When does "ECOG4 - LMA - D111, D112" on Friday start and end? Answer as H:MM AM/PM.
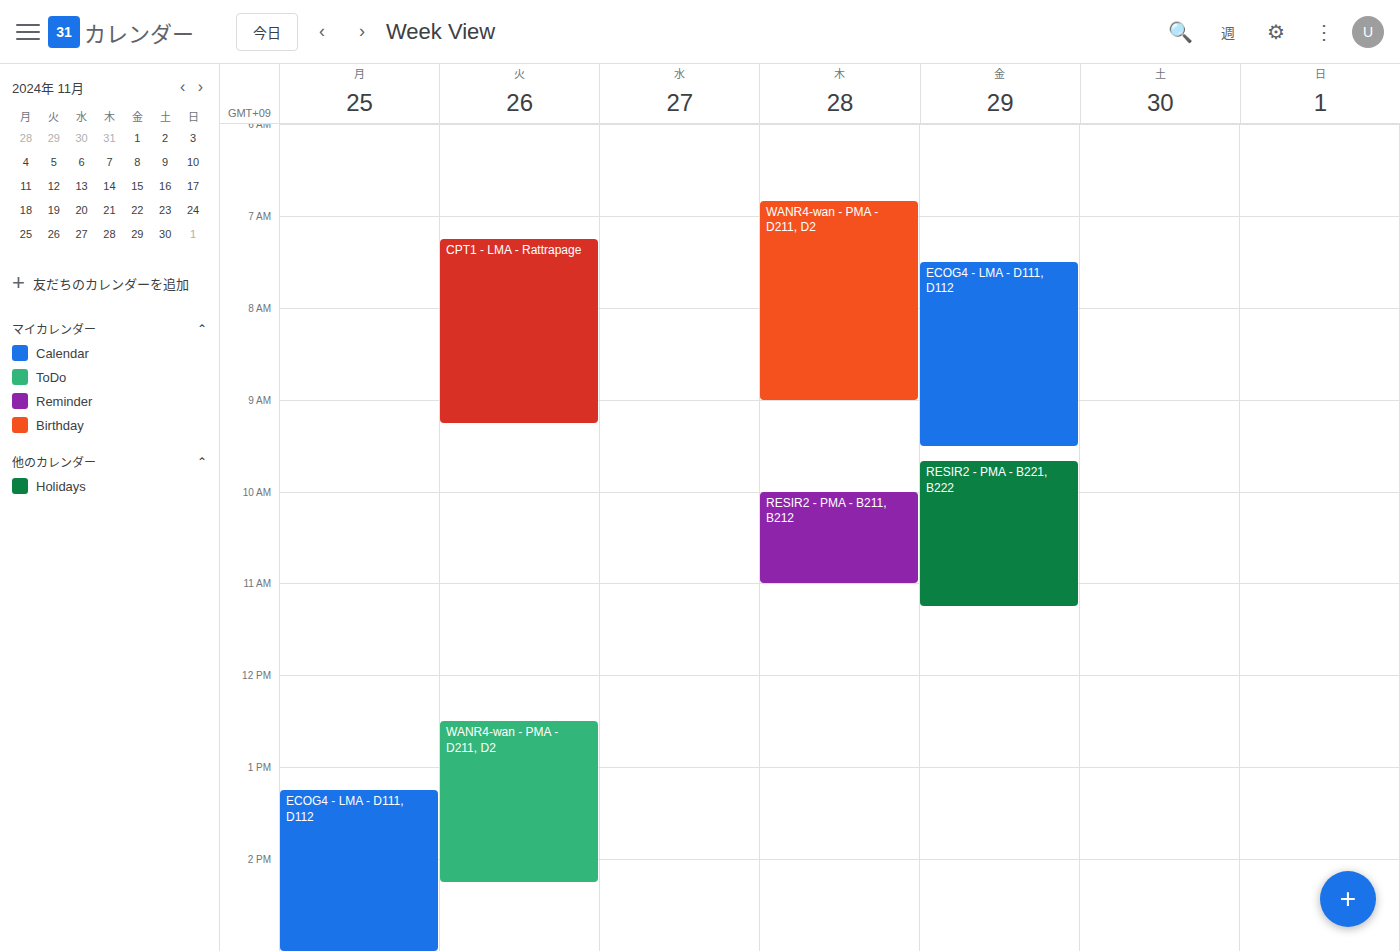
7:30 AM to 9:30 AM